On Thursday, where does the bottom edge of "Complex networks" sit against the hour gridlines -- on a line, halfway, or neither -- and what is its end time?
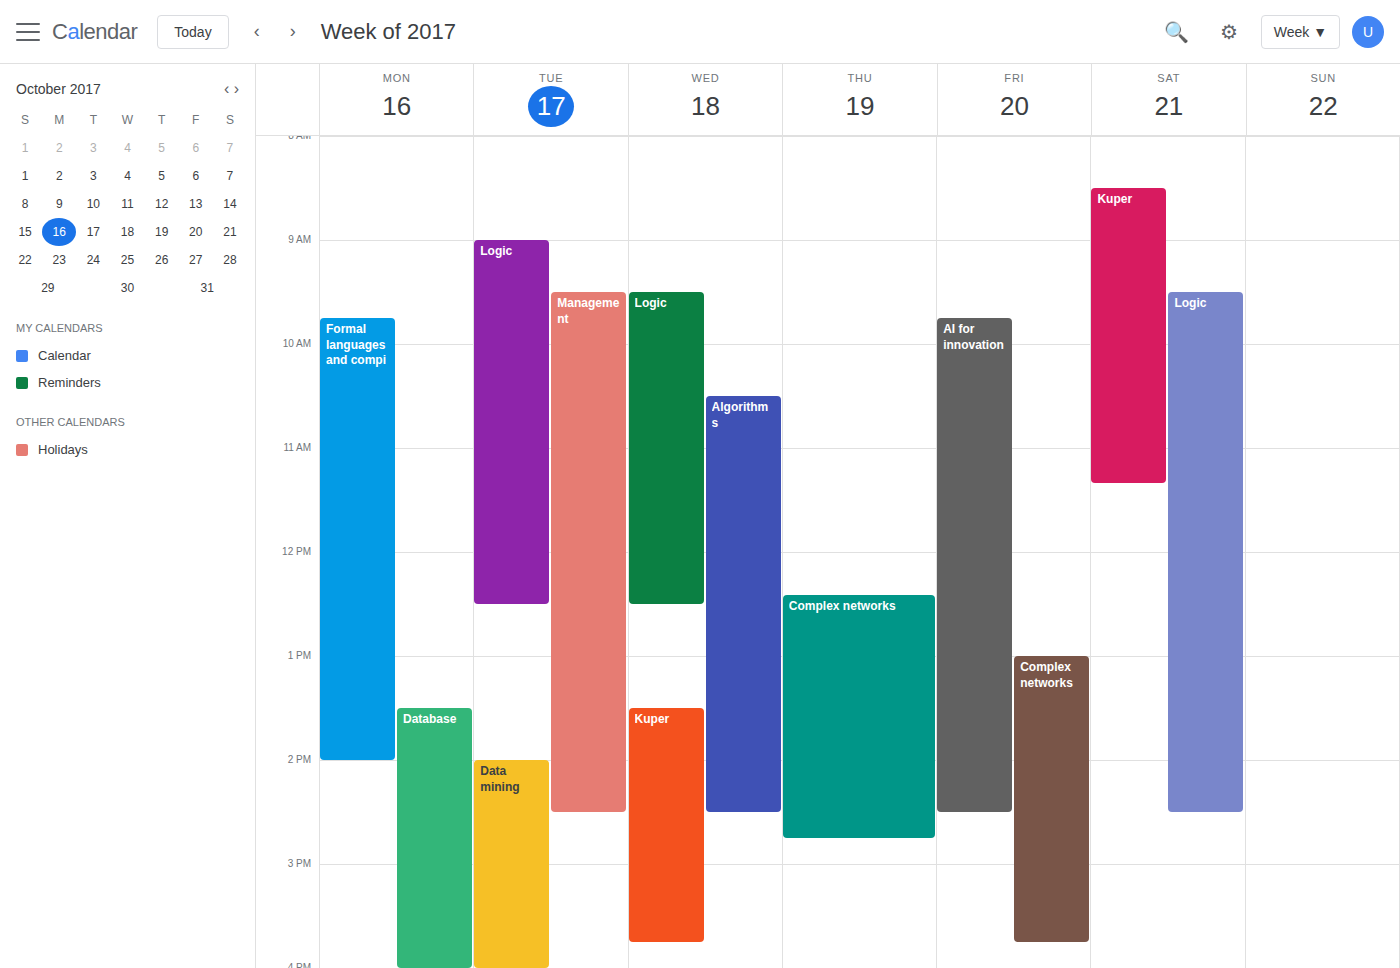
2:45 PM -- neither: three quarters of the way from the 2 PM line to the 3 PM line.